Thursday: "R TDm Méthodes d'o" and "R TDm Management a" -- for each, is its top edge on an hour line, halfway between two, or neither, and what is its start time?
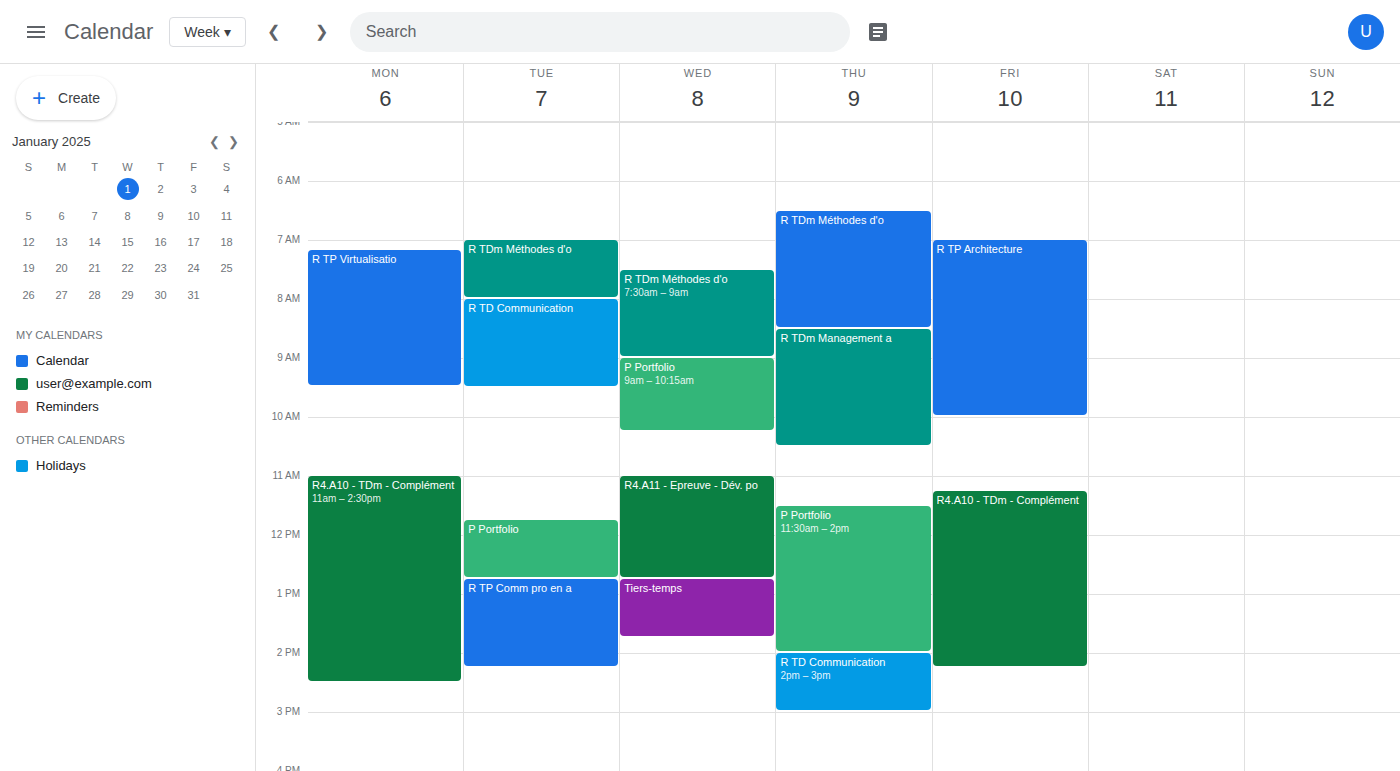
"R TDm Méthodes d'o": 6:30 AM, halfway between the 6 AM and 7 AM lines. "R TDm Management a": 8:30 AM, halfway between the 8 AM and 9 AM lines.